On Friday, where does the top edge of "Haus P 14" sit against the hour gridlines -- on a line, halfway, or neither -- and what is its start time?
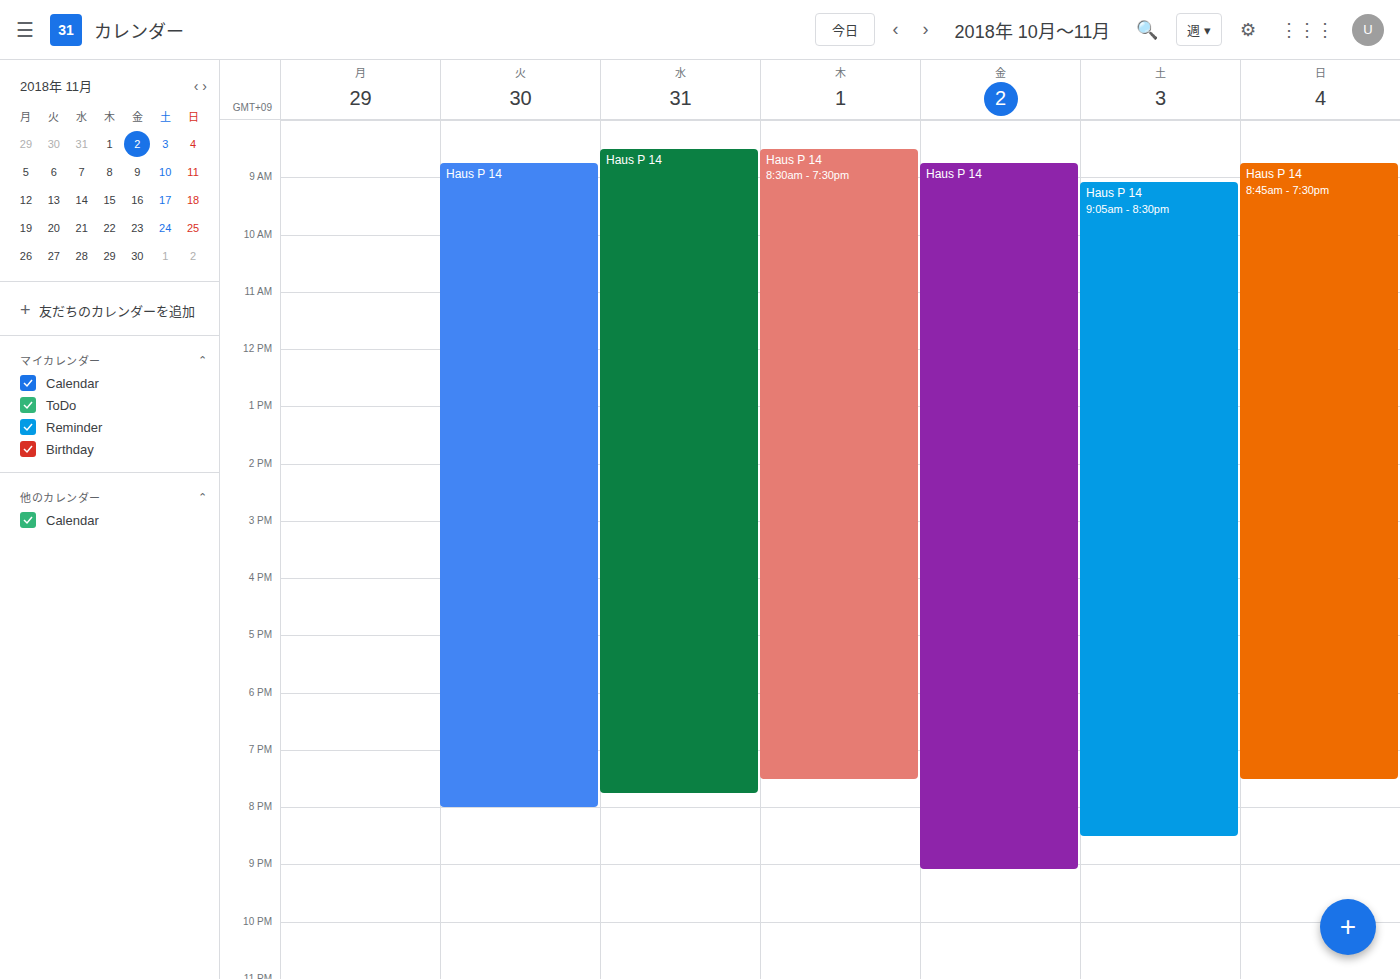
8:45 AM -- neither: three quarters of the way from the 8 AM line to the 9 AM line.